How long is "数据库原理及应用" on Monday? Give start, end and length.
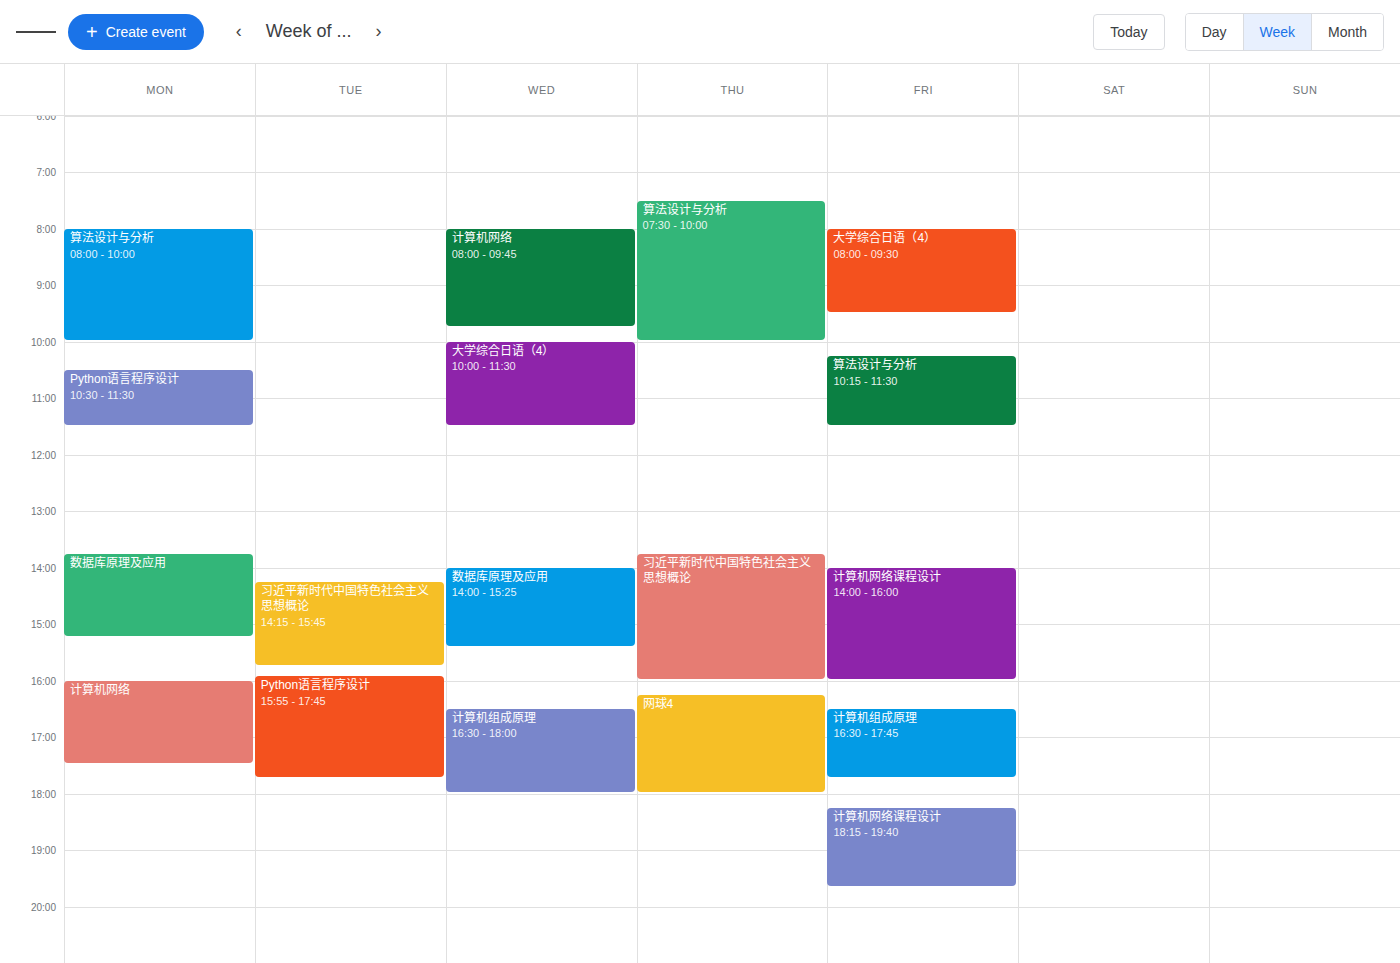
1:45 PM to 3:15 PM, 1 hour 30 minutes